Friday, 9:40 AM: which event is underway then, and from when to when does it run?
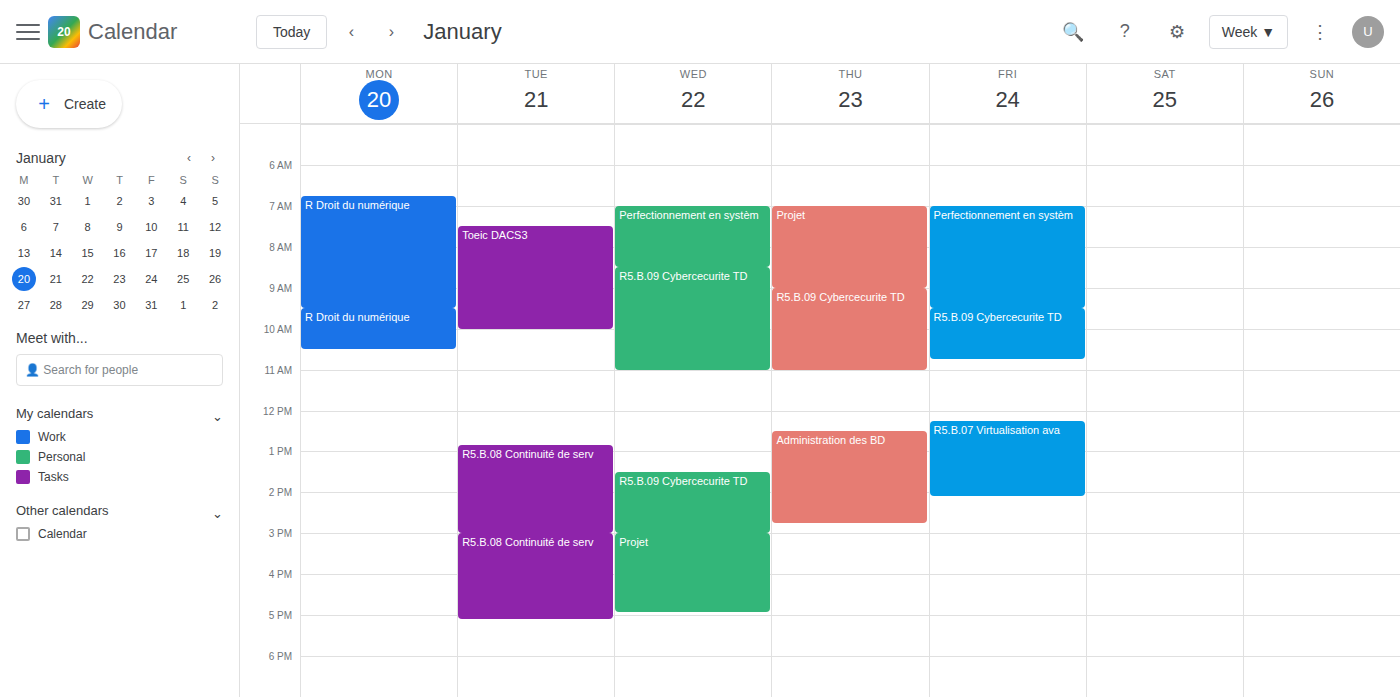
"R5.B.09 Cybercecurite TD", 9:30 AM to 10:45 AM